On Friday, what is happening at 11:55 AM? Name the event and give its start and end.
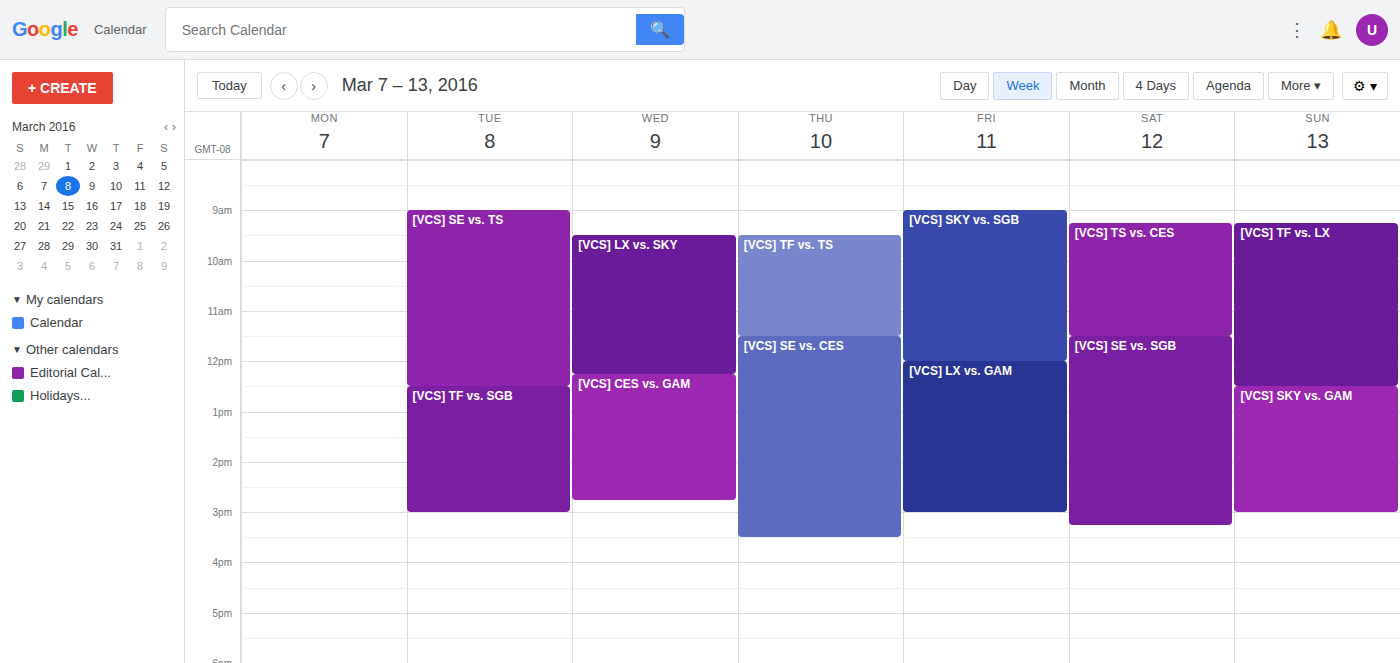
"[VCS] SKY vs. SGB", 9:00 AM to 12:00 PM